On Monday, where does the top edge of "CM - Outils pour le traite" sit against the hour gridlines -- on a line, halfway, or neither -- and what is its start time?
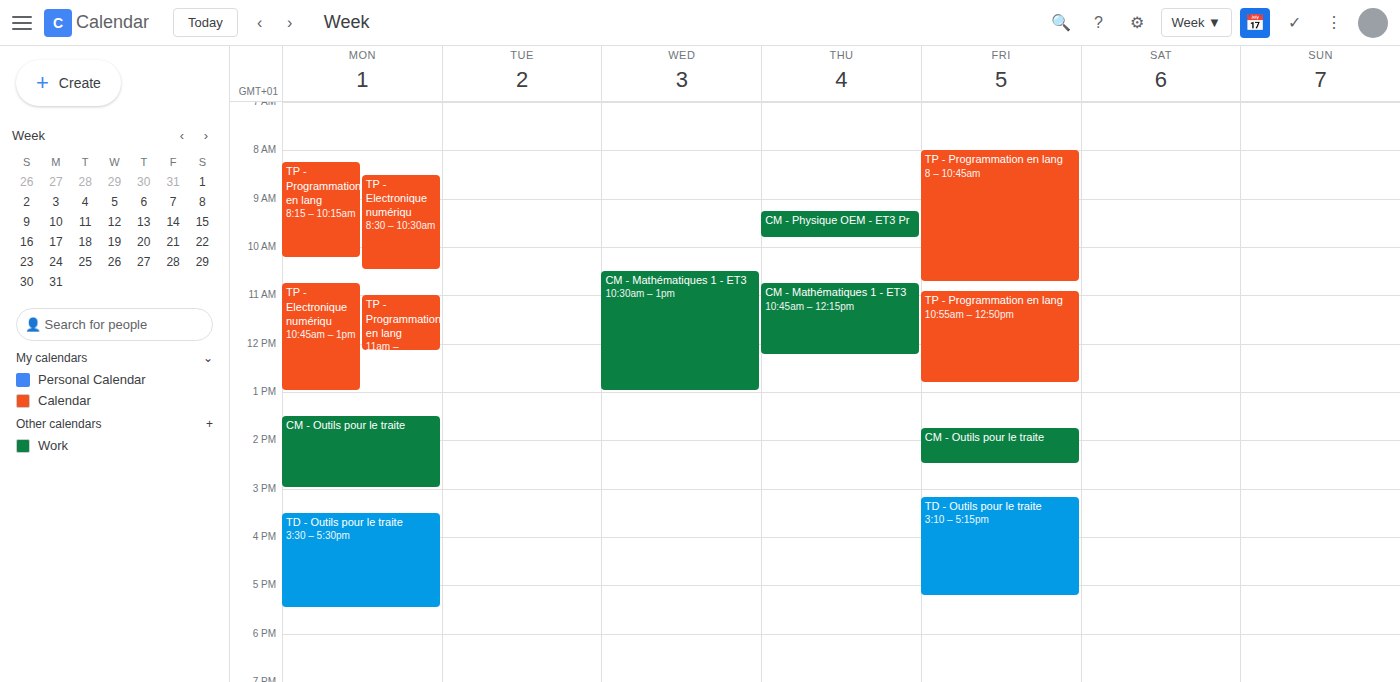
1:30 PM -- halfway between the 1 PM and 2 PM lines.